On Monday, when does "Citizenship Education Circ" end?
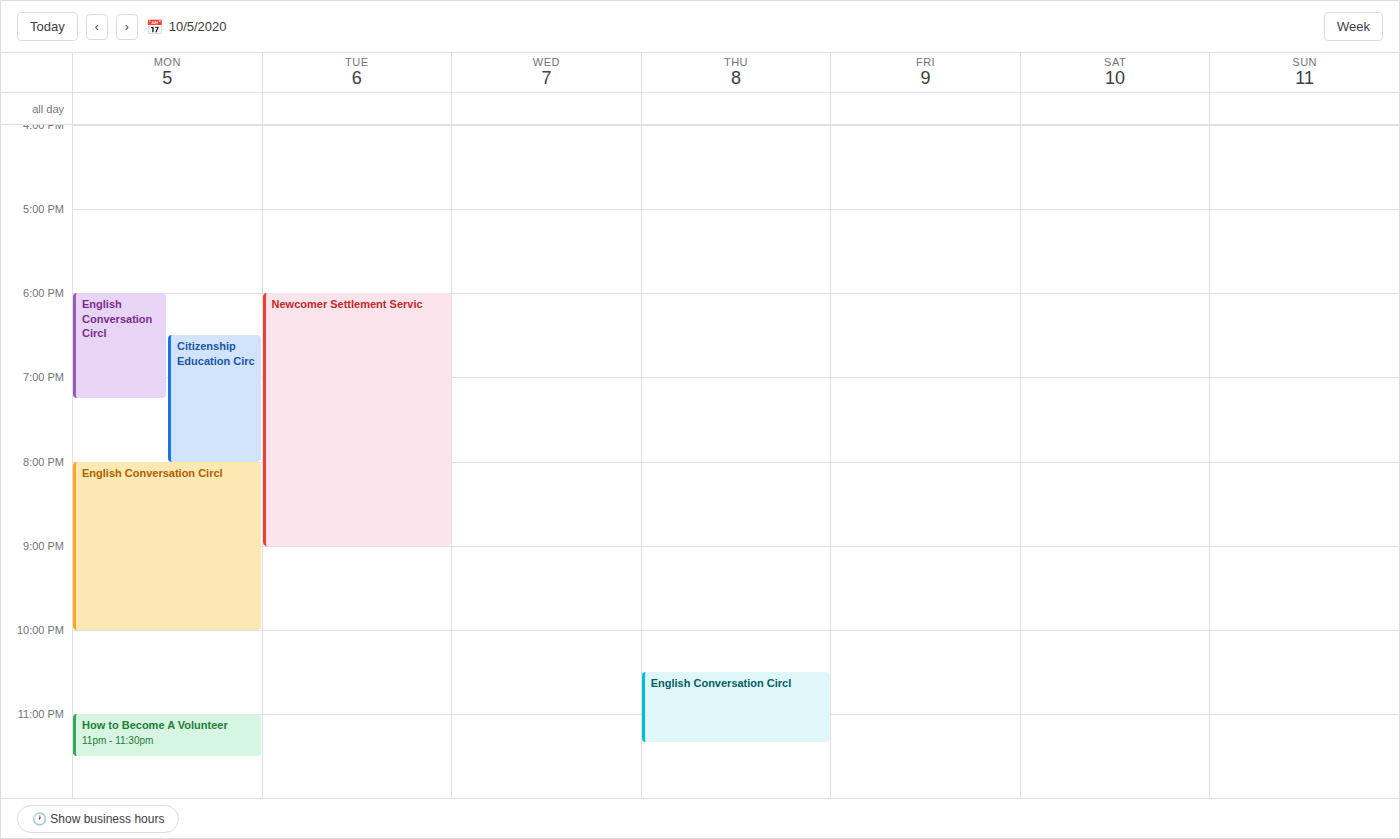
8:00 PM